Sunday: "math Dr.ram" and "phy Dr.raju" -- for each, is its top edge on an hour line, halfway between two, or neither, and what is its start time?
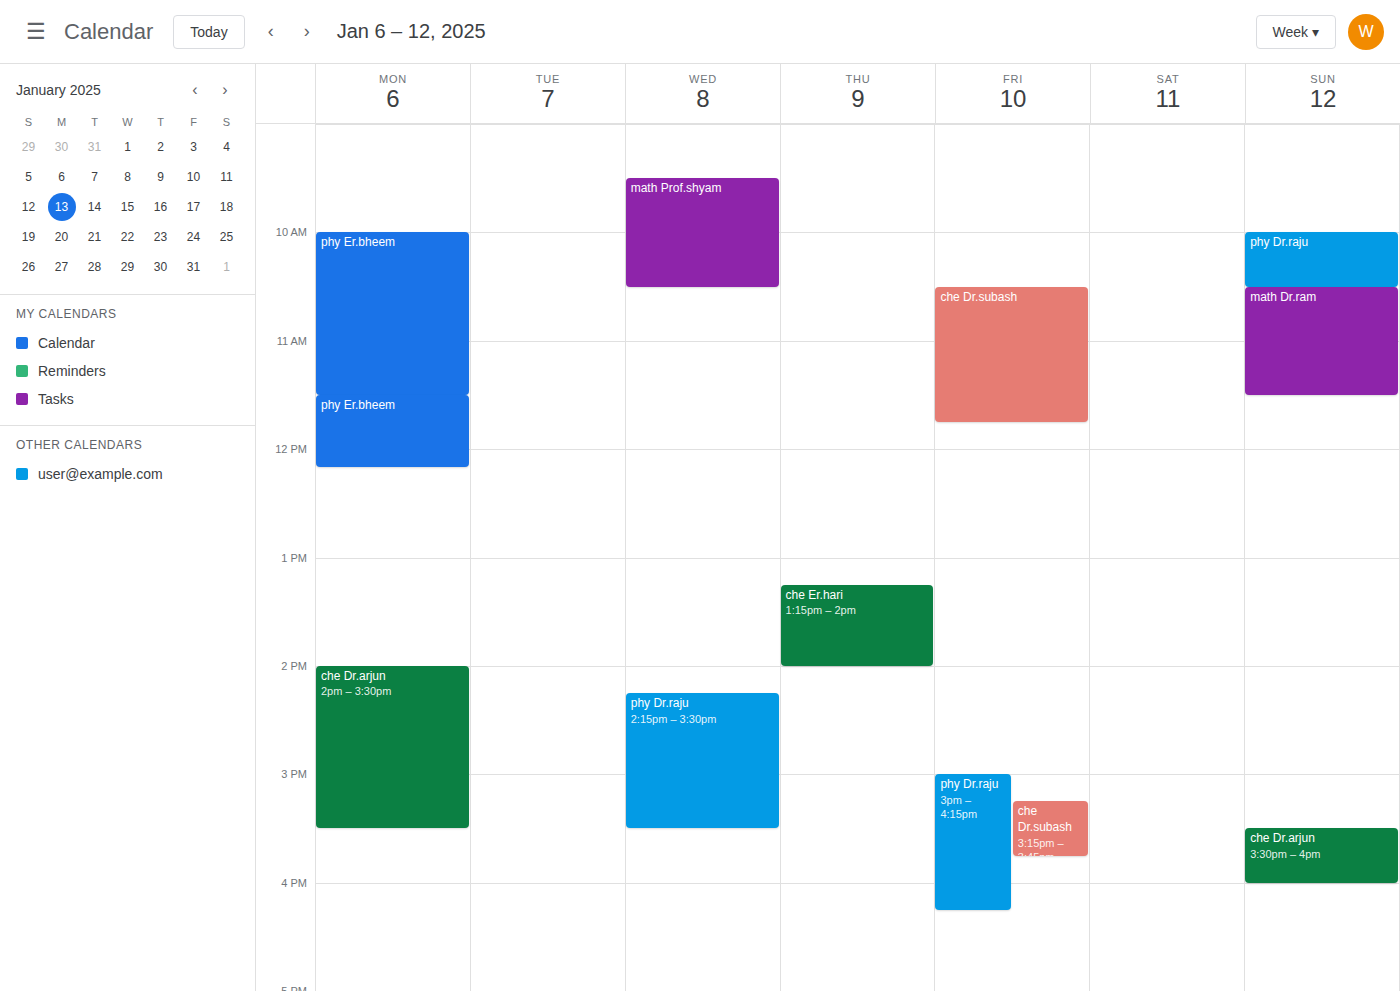
"math Dr.ram": 10:30 AM, halfway between the 10 AM and 11 AM lines. "phy Dr.raju": 10:00 AM, exactly on the 10 AM line.